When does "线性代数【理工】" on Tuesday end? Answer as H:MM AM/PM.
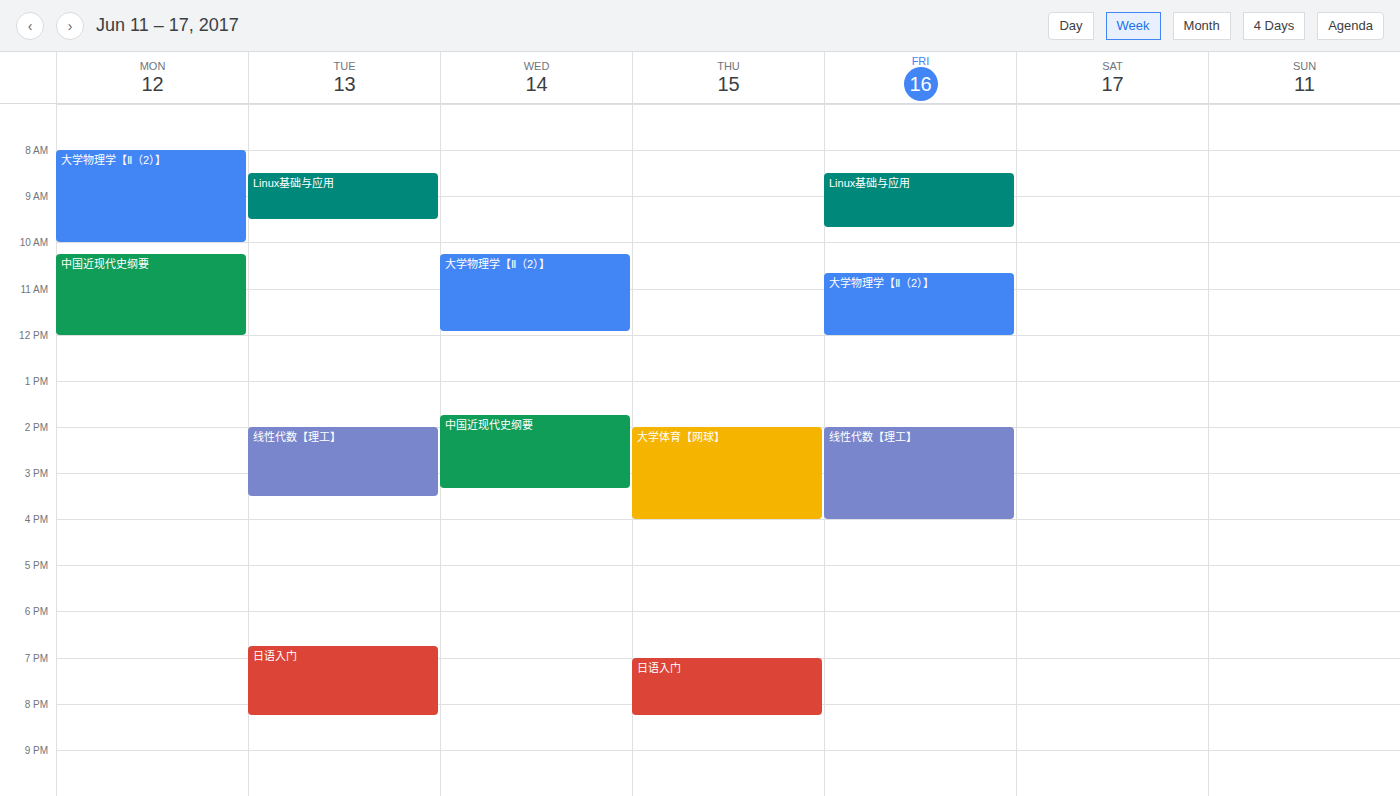
3:30 PM